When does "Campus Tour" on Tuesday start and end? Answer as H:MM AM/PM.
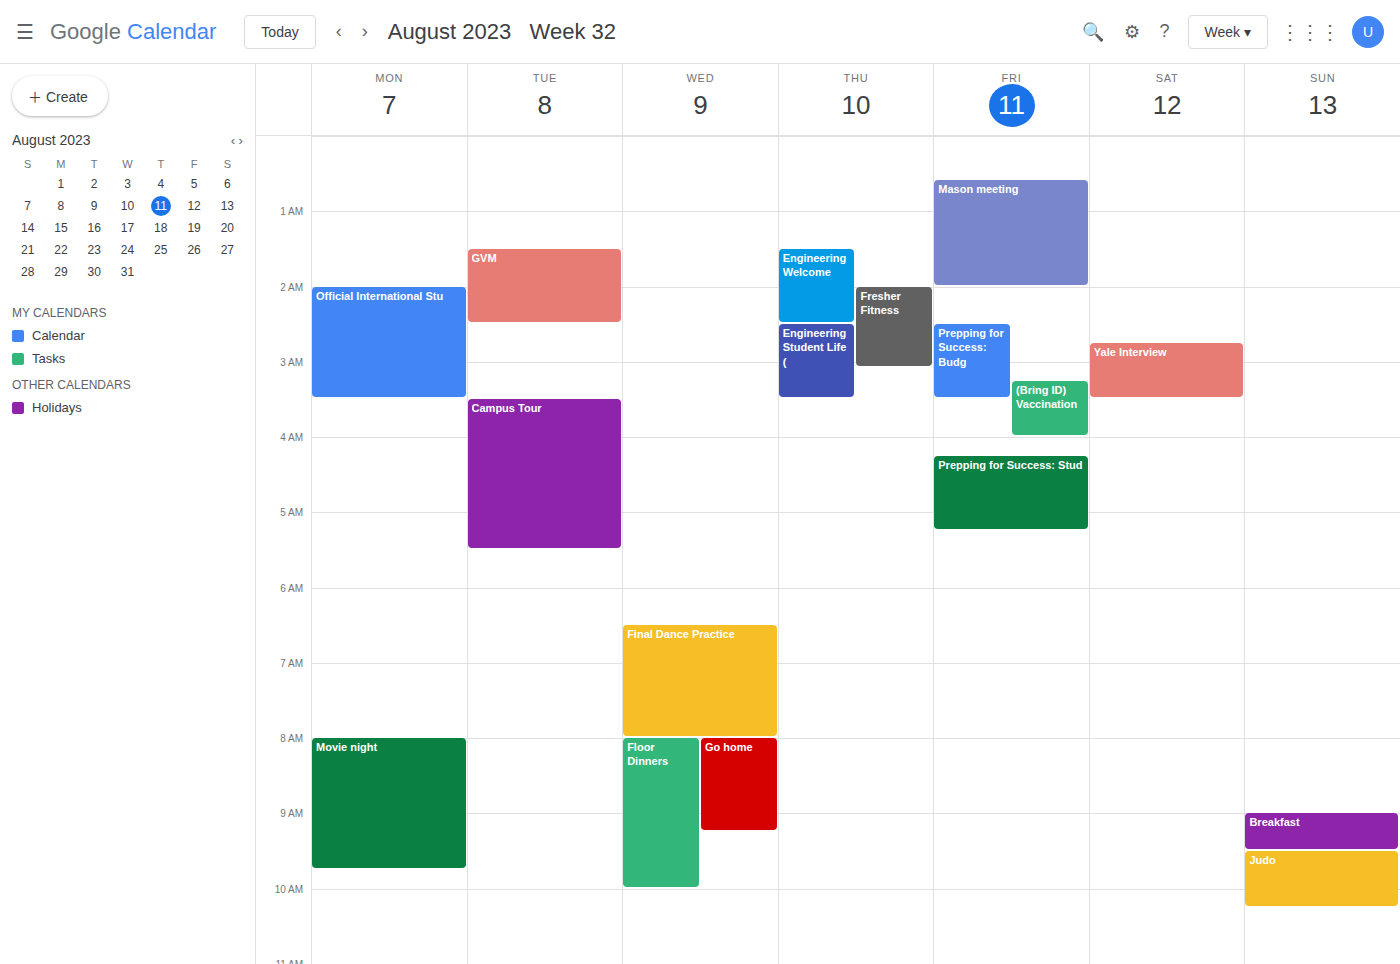
3:30 AM to 5:30 AM